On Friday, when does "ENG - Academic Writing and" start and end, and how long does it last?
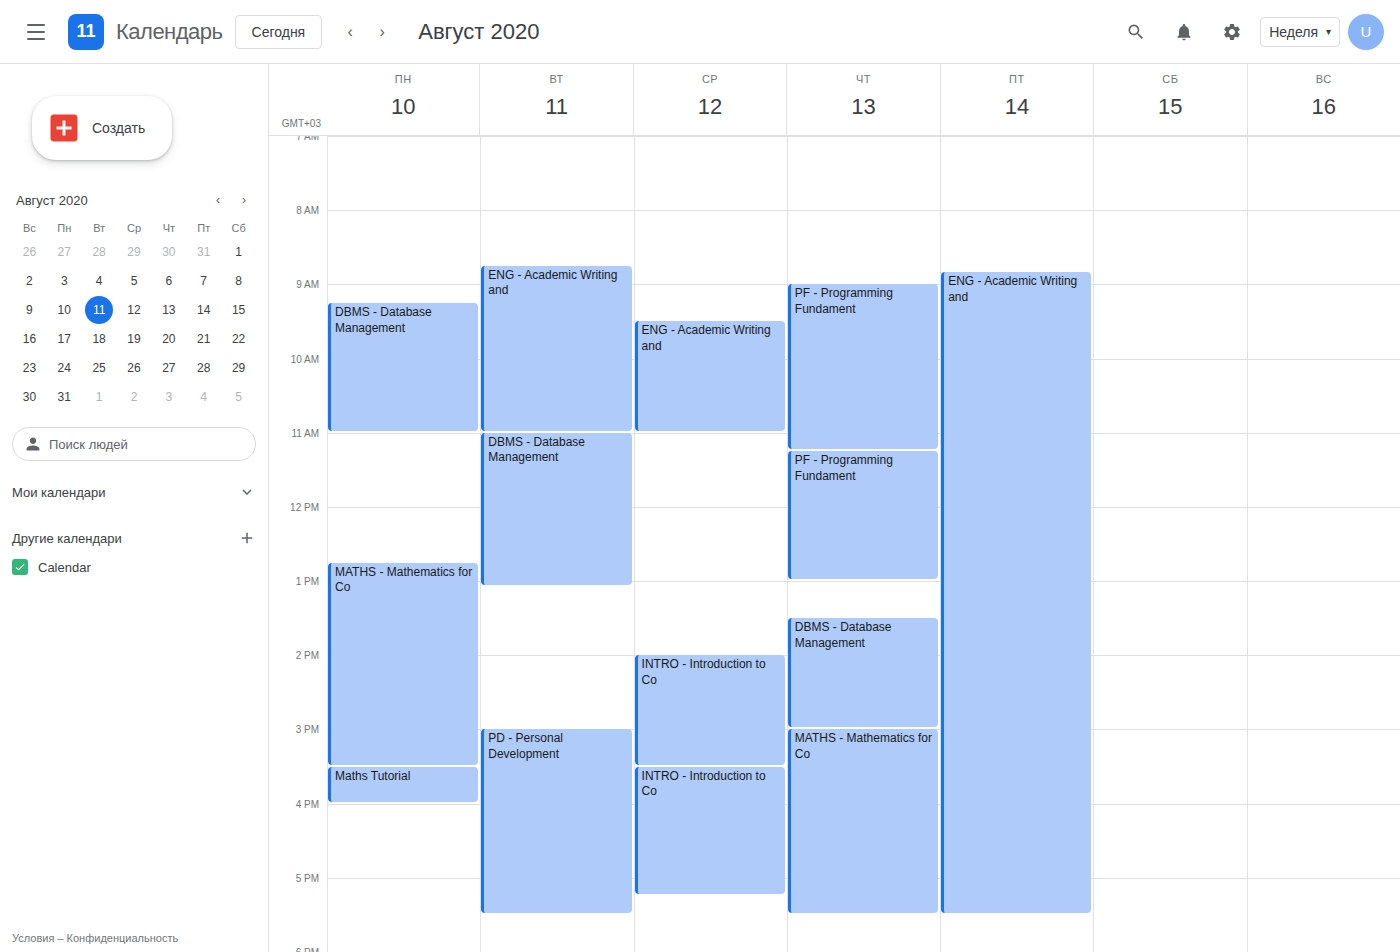
08:50 to 17:30, 8 hours 40 minutes